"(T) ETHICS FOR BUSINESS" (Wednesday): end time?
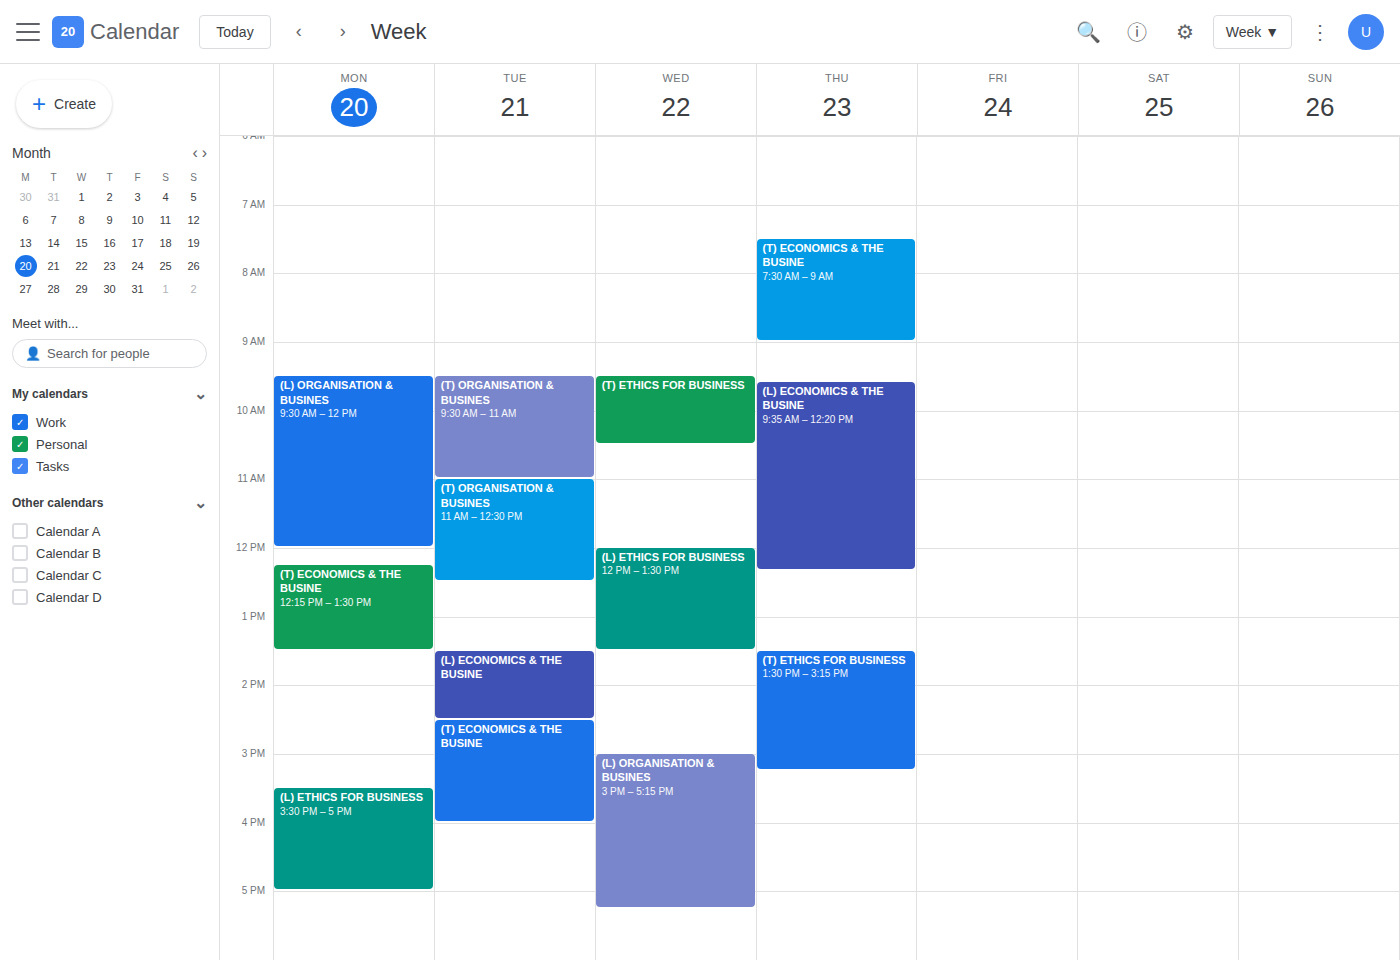
10:30 AM